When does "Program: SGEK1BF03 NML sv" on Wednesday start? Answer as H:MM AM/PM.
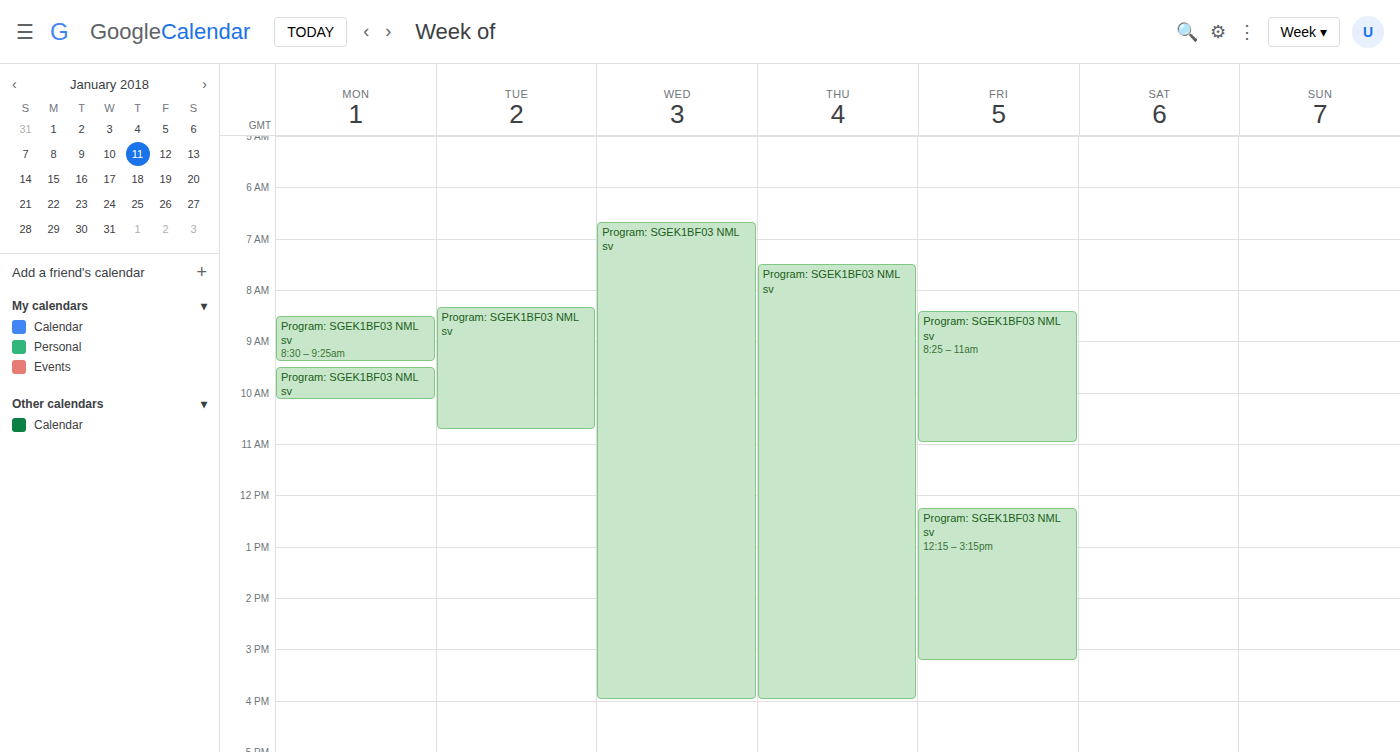
6:40 AM